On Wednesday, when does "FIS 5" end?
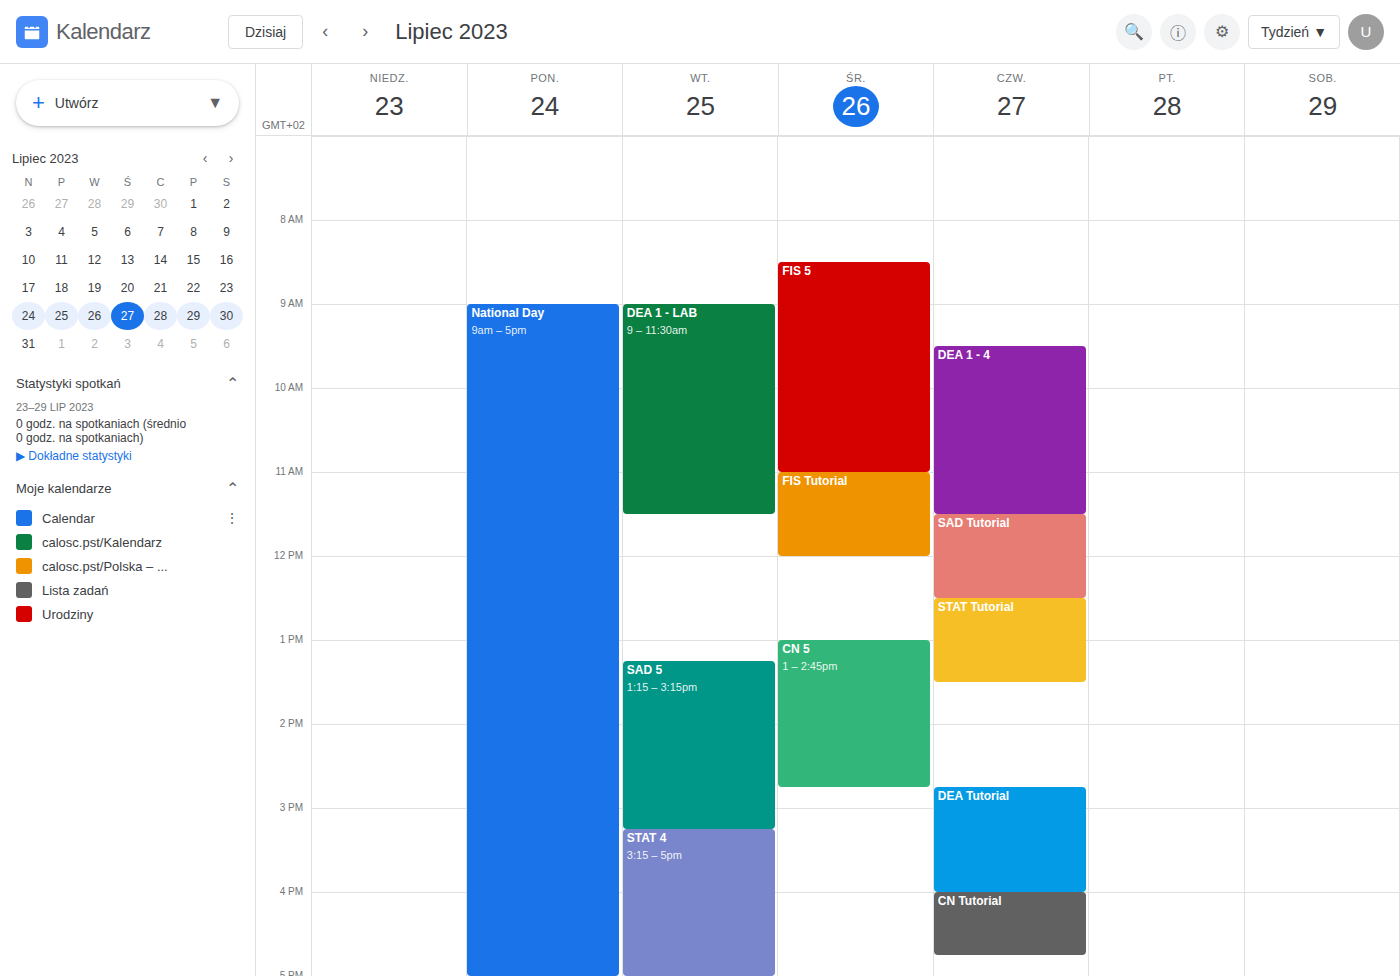
11:00 AM